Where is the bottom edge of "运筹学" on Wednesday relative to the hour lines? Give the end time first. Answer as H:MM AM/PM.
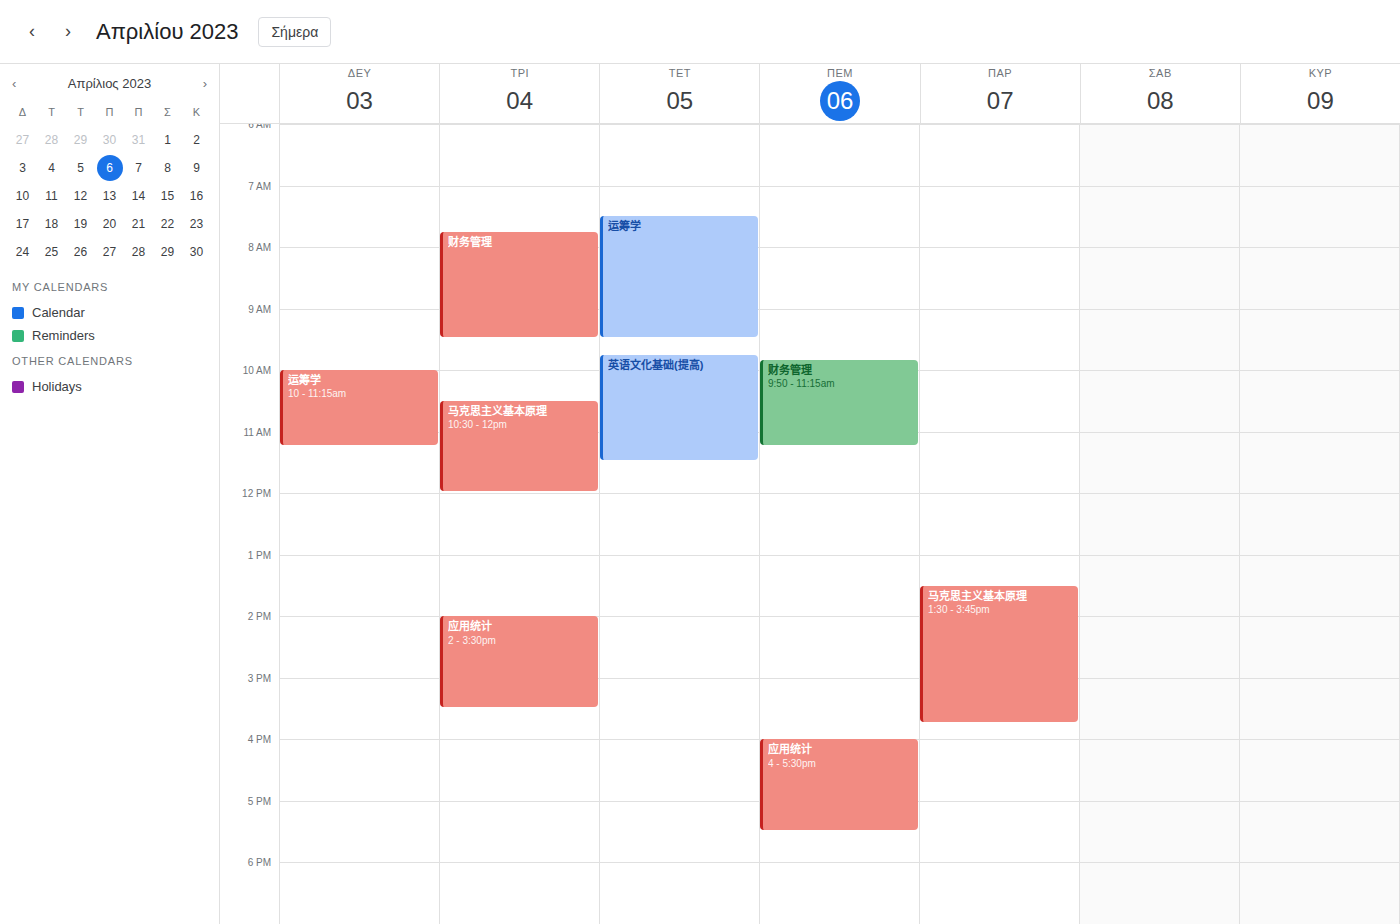
9:30 AM -- halfway between the 9 AM and 10 AM lines.